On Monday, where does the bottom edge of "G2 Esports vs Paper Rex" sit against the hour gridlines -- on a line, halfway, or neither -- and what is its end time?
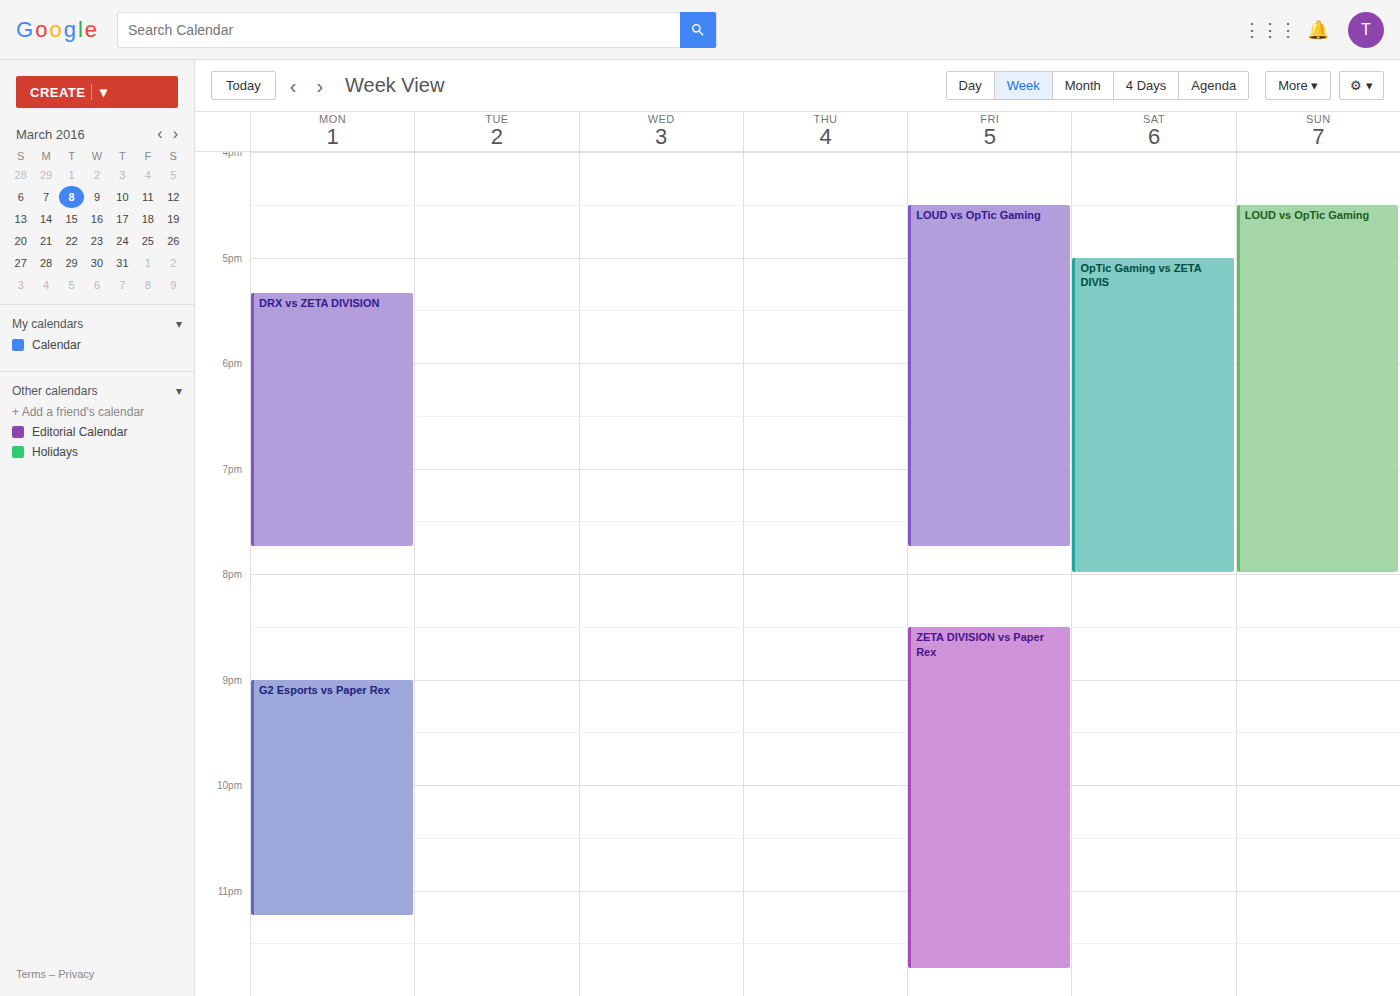
11:15 PM -- neither: a quarter of the way from the 11 PM line to the 12 AM line.